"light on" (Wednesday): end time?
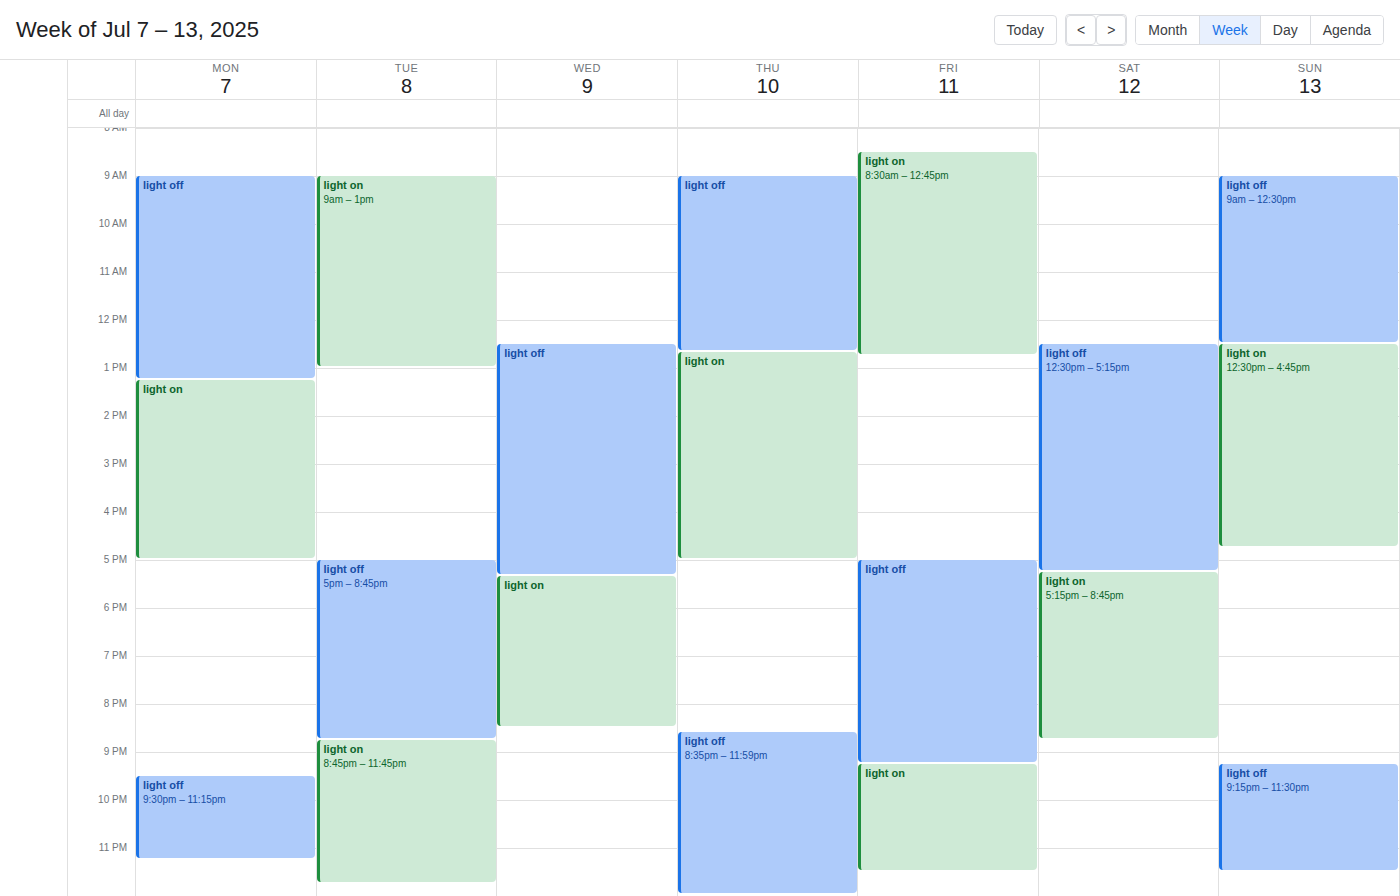
8:30 PM